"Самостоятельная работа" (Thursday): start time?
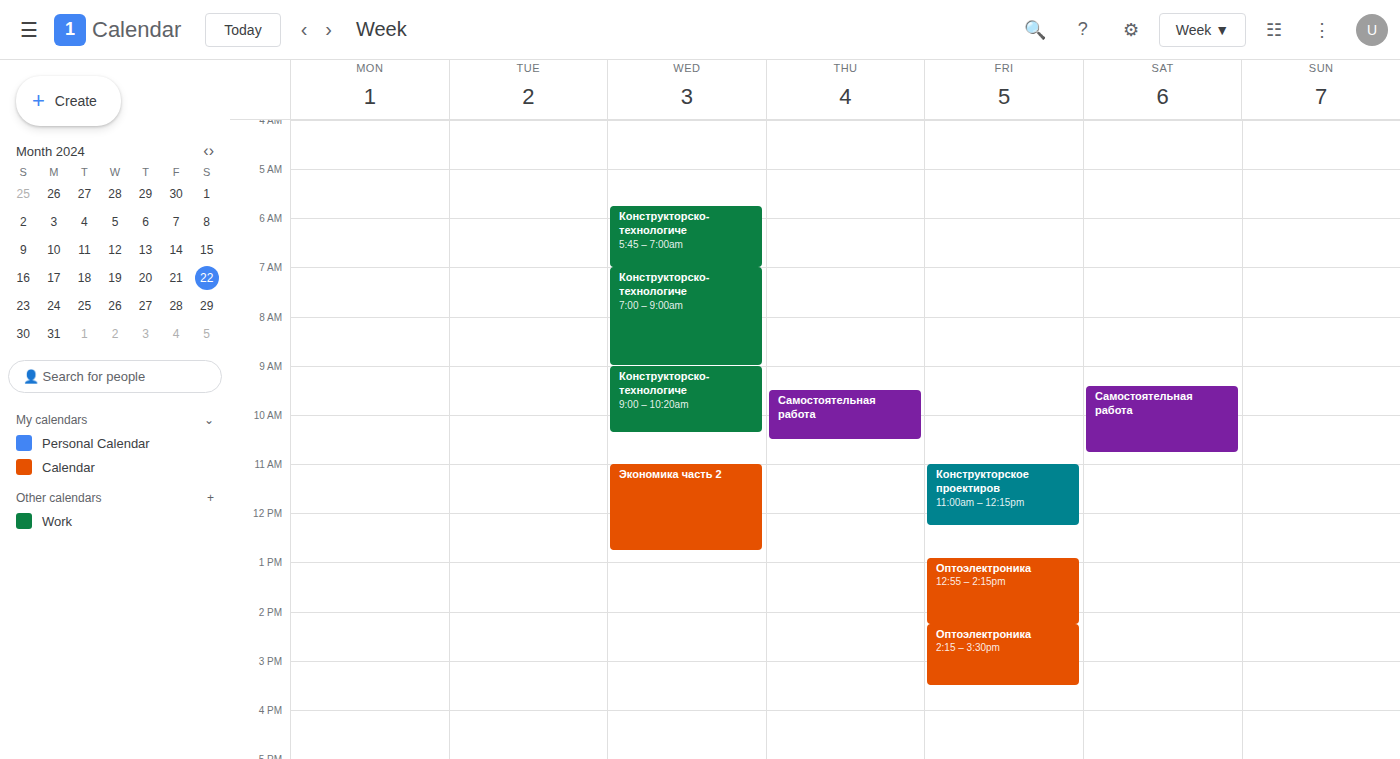
09:30